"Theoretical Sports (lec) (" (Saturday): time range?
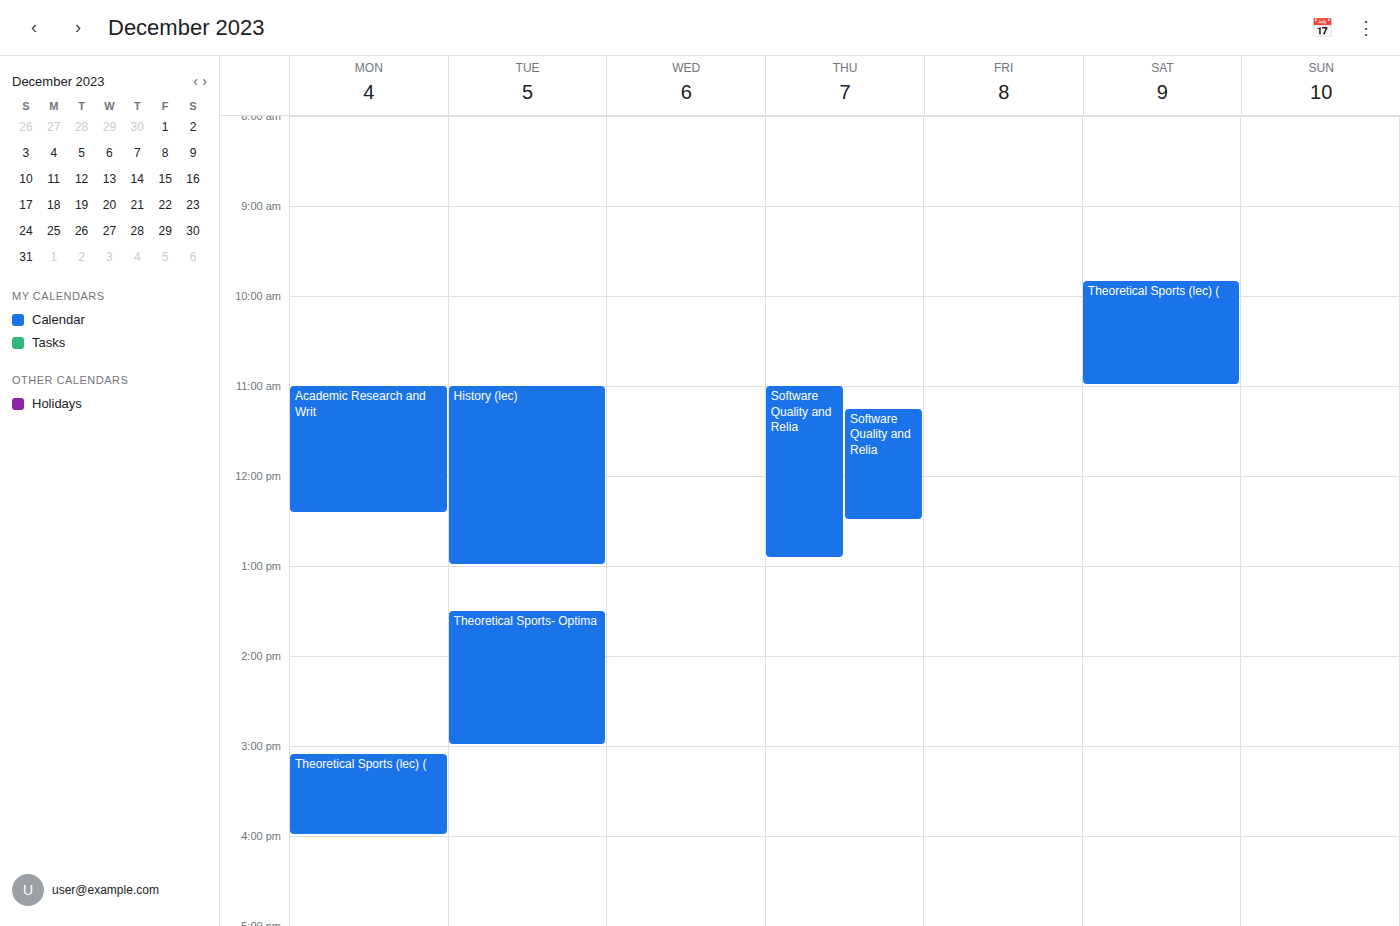
9:50 AM to 11:00 AM